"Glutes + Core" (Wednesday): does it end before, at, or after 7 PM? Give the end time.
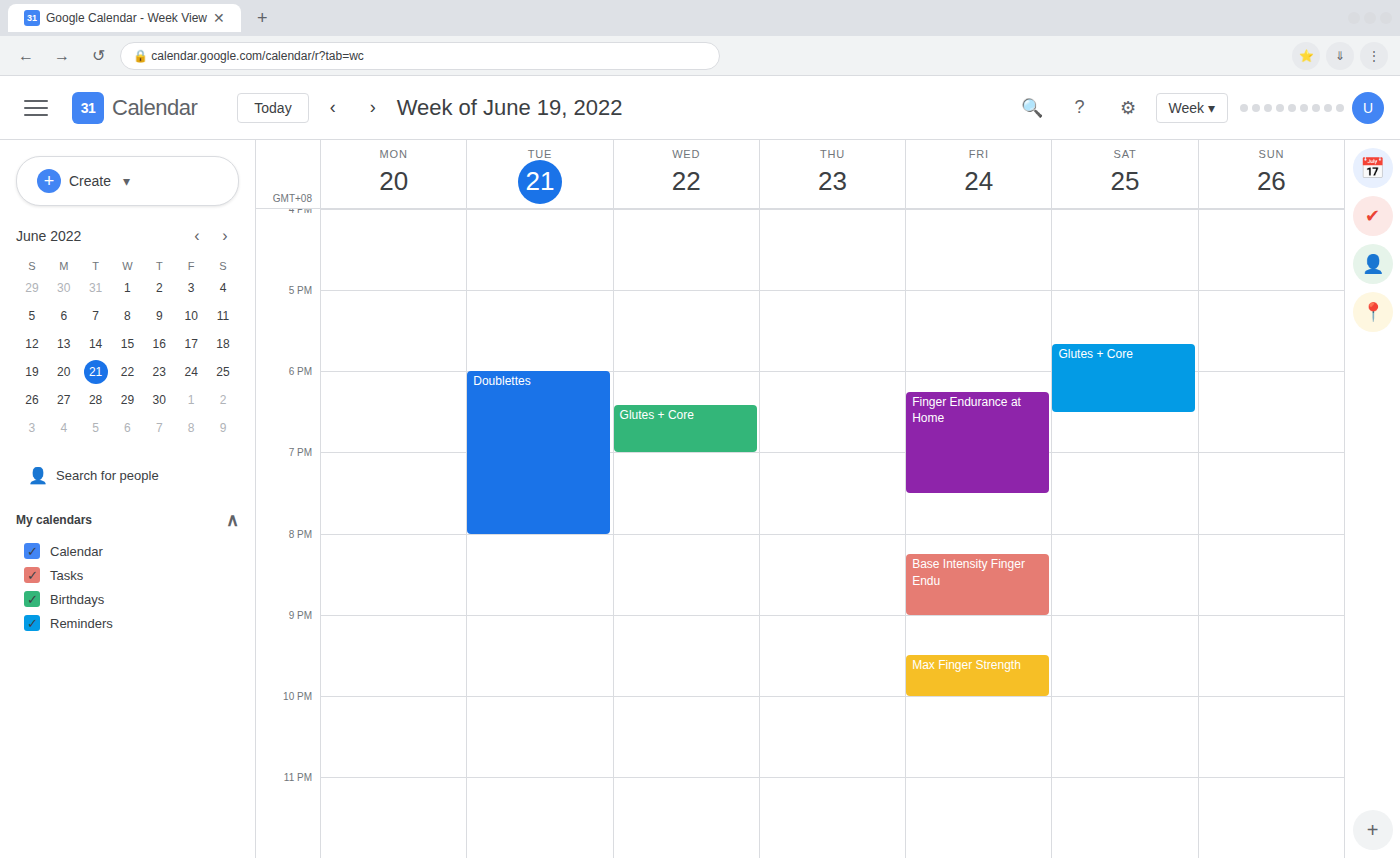
7:00 PM -- exactly at 7 PM, on the 7 PM line.